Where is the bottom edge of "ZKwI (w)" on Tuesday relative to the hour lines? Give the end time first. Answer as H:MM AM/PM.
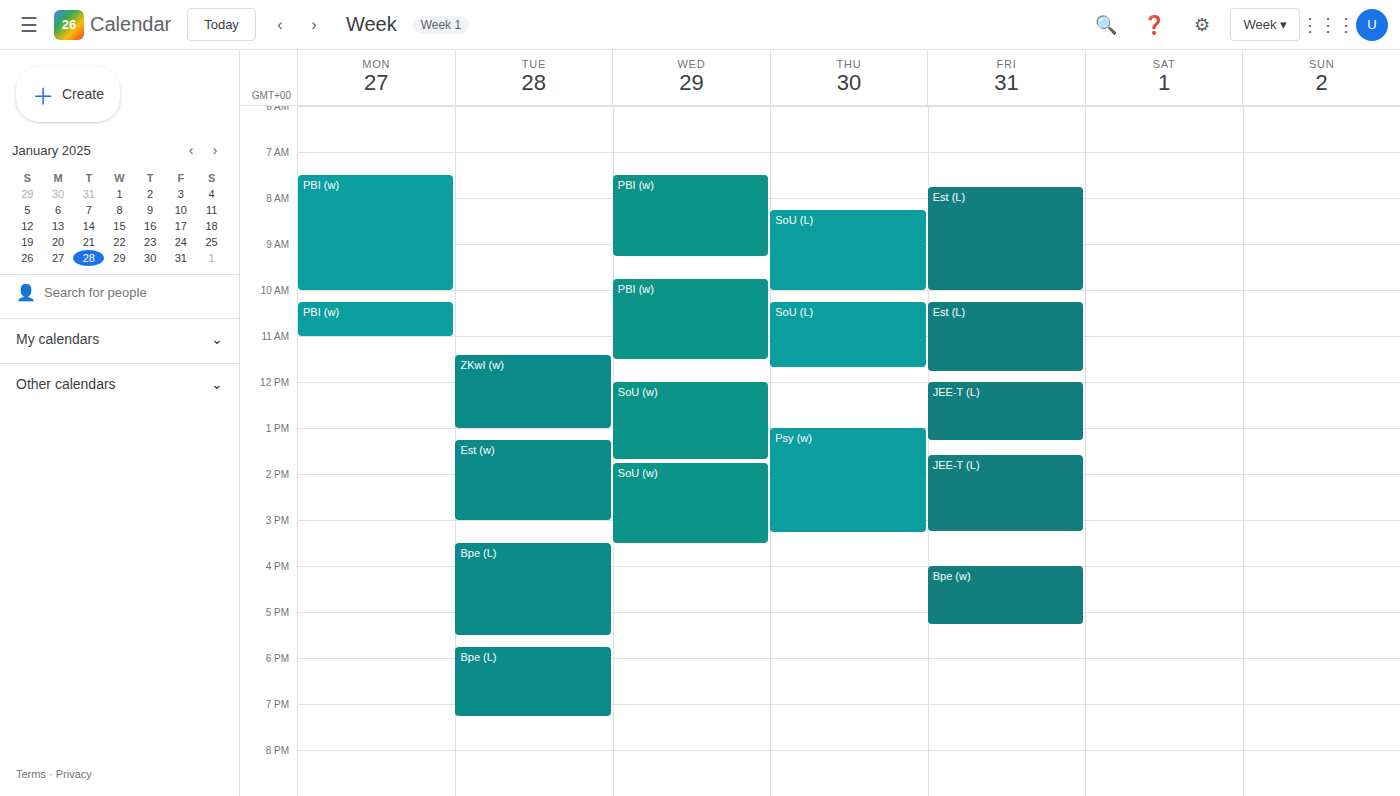
1:00 PM -- exactly on the 1 PM line.